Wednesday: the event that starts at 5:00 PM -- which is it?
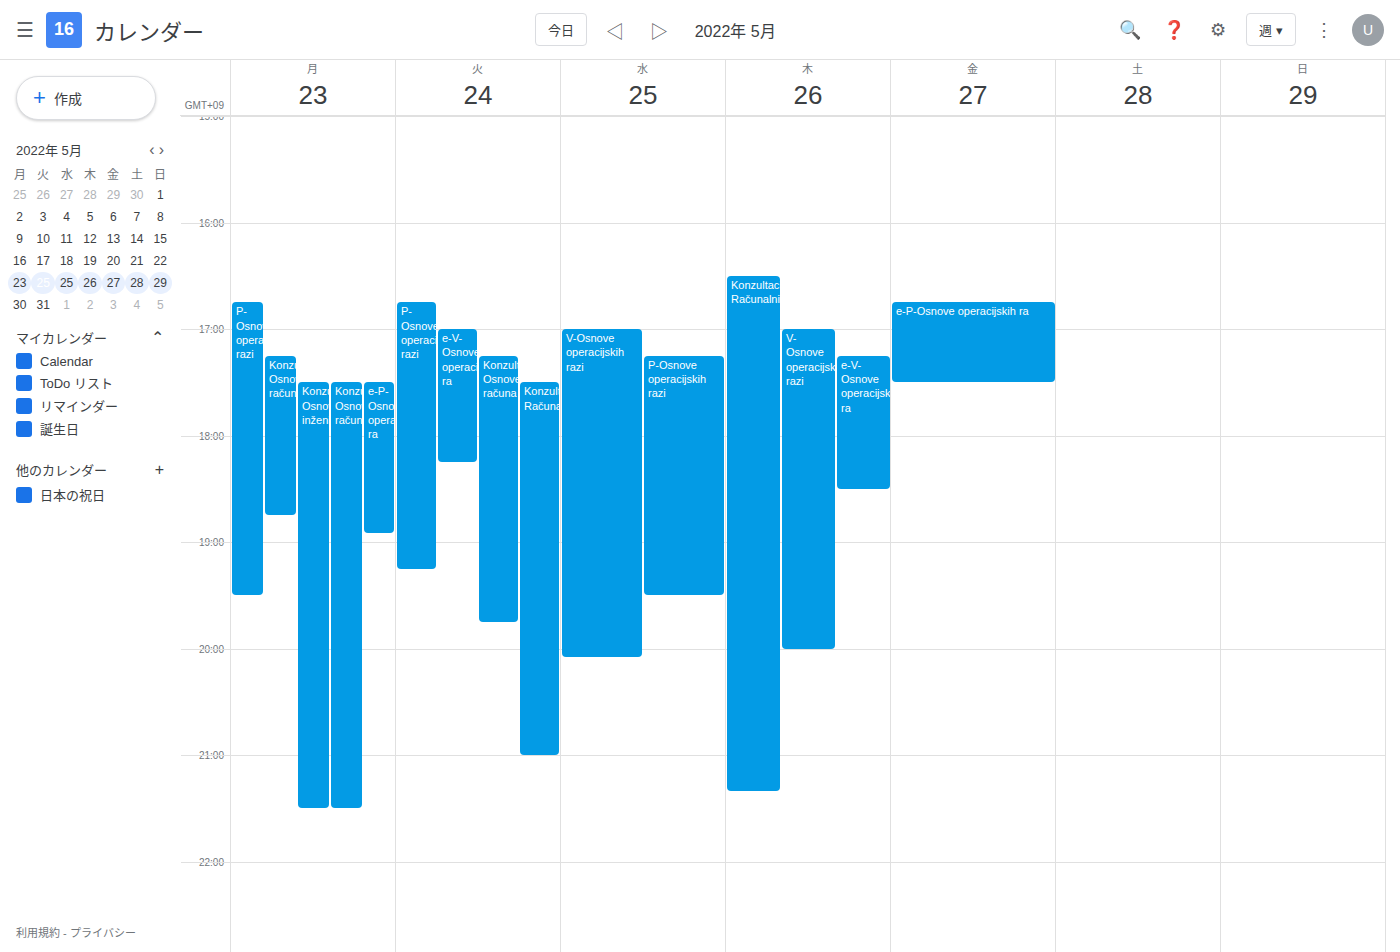
"V-Osnove operacijskih razi"